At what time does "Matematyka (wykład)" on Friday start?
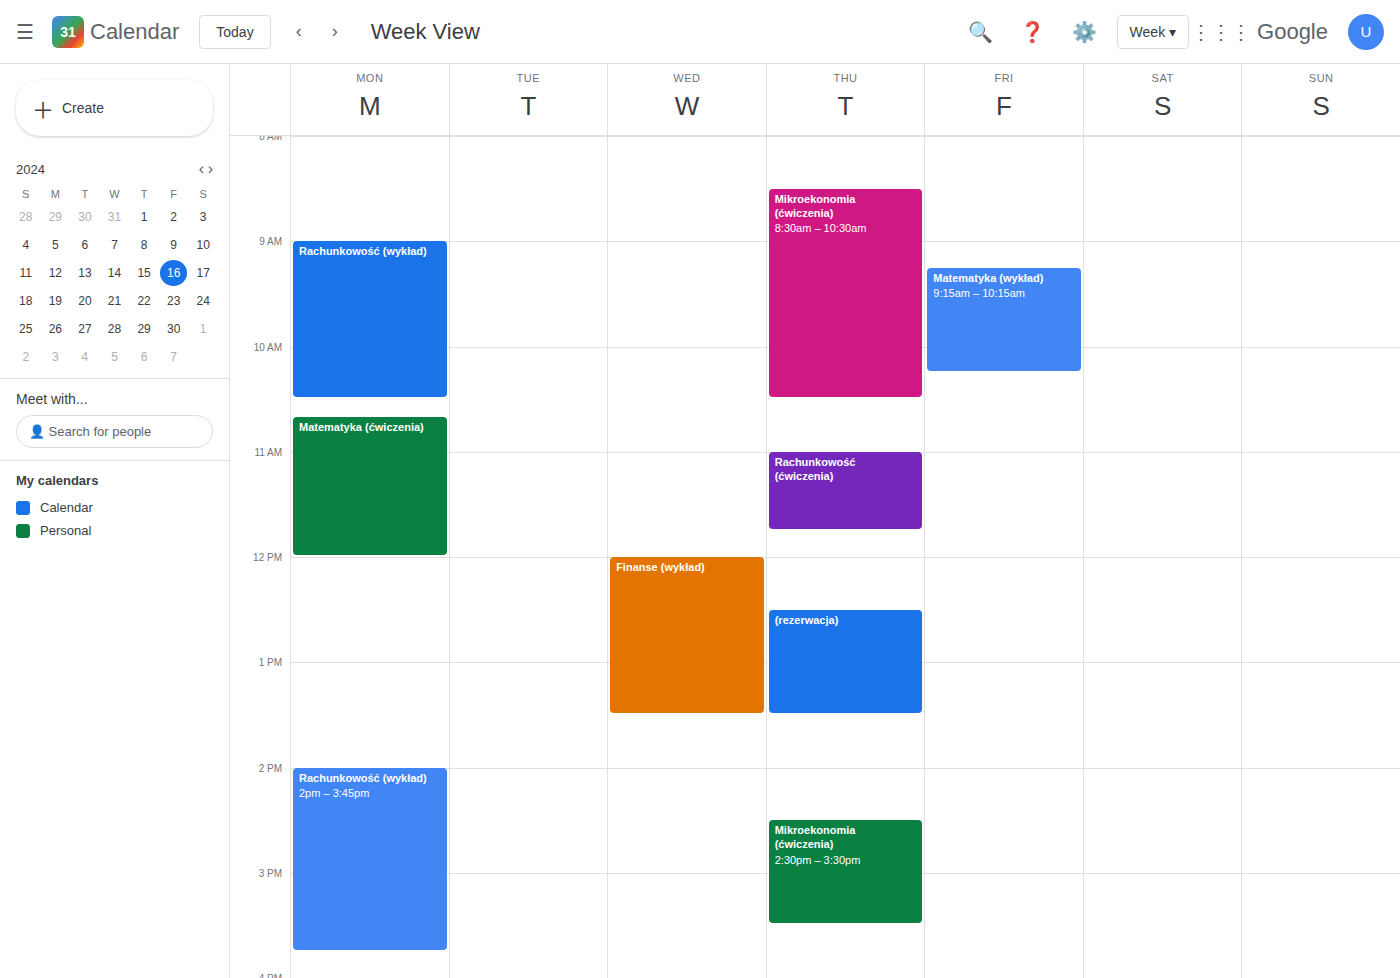
9:15 AM